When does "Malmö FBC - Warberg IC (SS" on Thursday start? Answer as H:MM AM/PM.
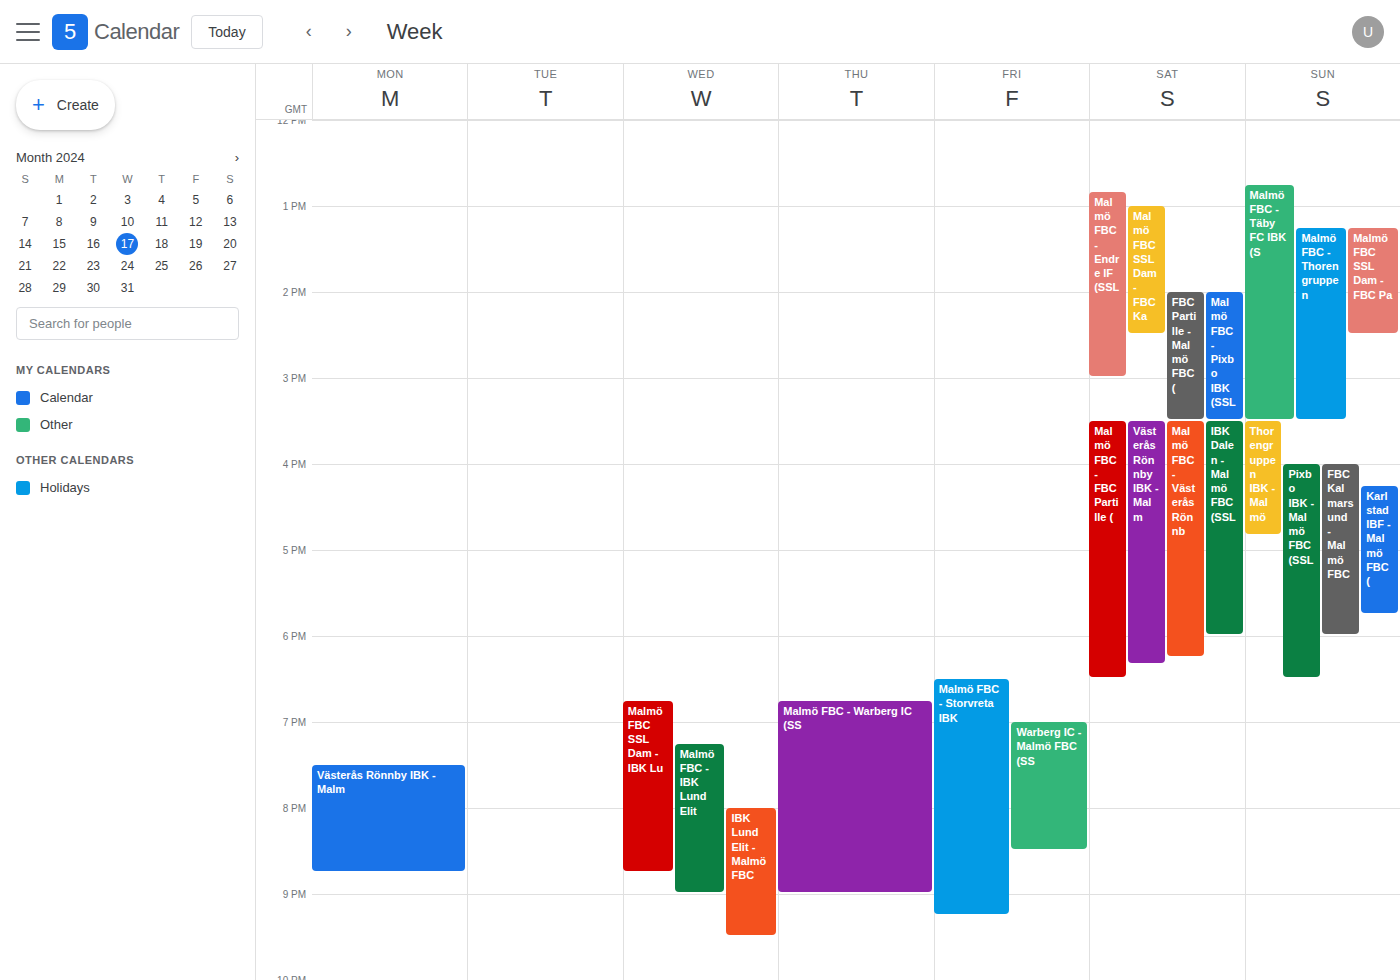
6:45 PM